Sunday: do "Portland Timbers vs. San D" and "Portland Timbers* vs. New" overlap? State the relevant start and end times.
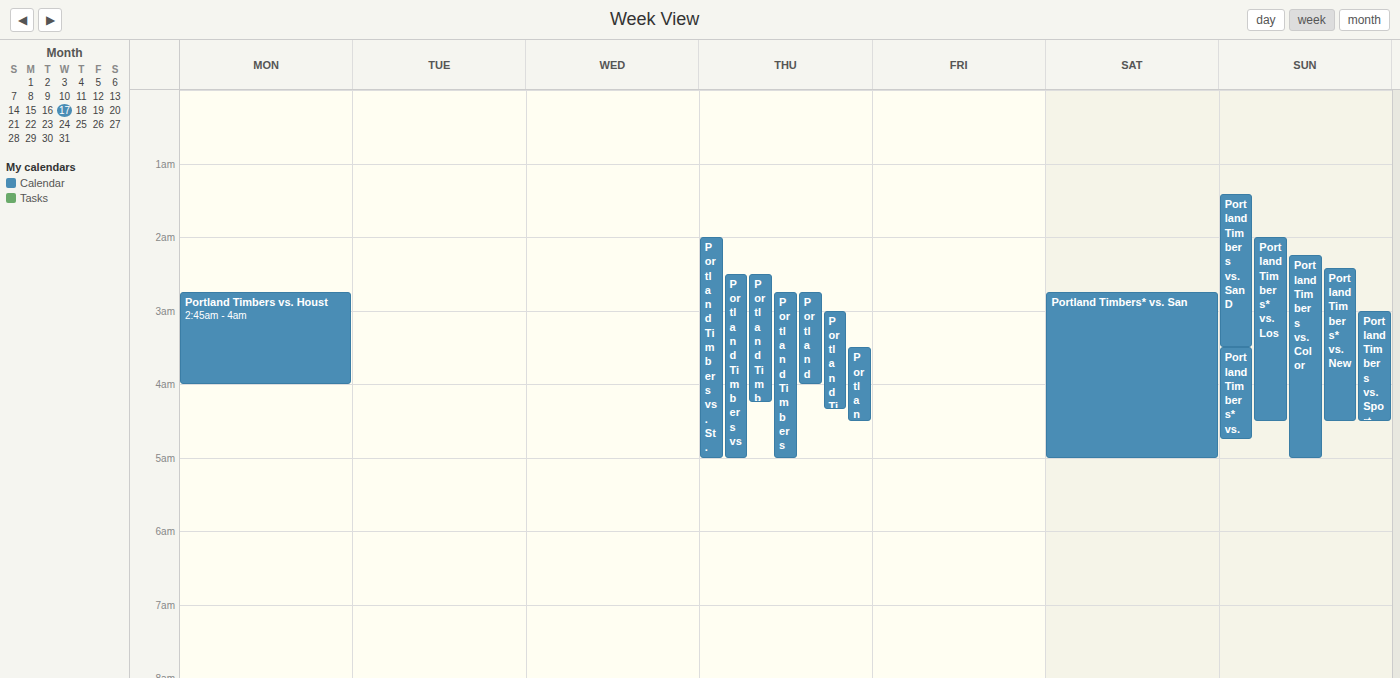
"Portland Timbers* vs. New" starts at 2:25 AM, before "Portland Timbers vs. San D" ends at 3:30 AM -- they overlap.